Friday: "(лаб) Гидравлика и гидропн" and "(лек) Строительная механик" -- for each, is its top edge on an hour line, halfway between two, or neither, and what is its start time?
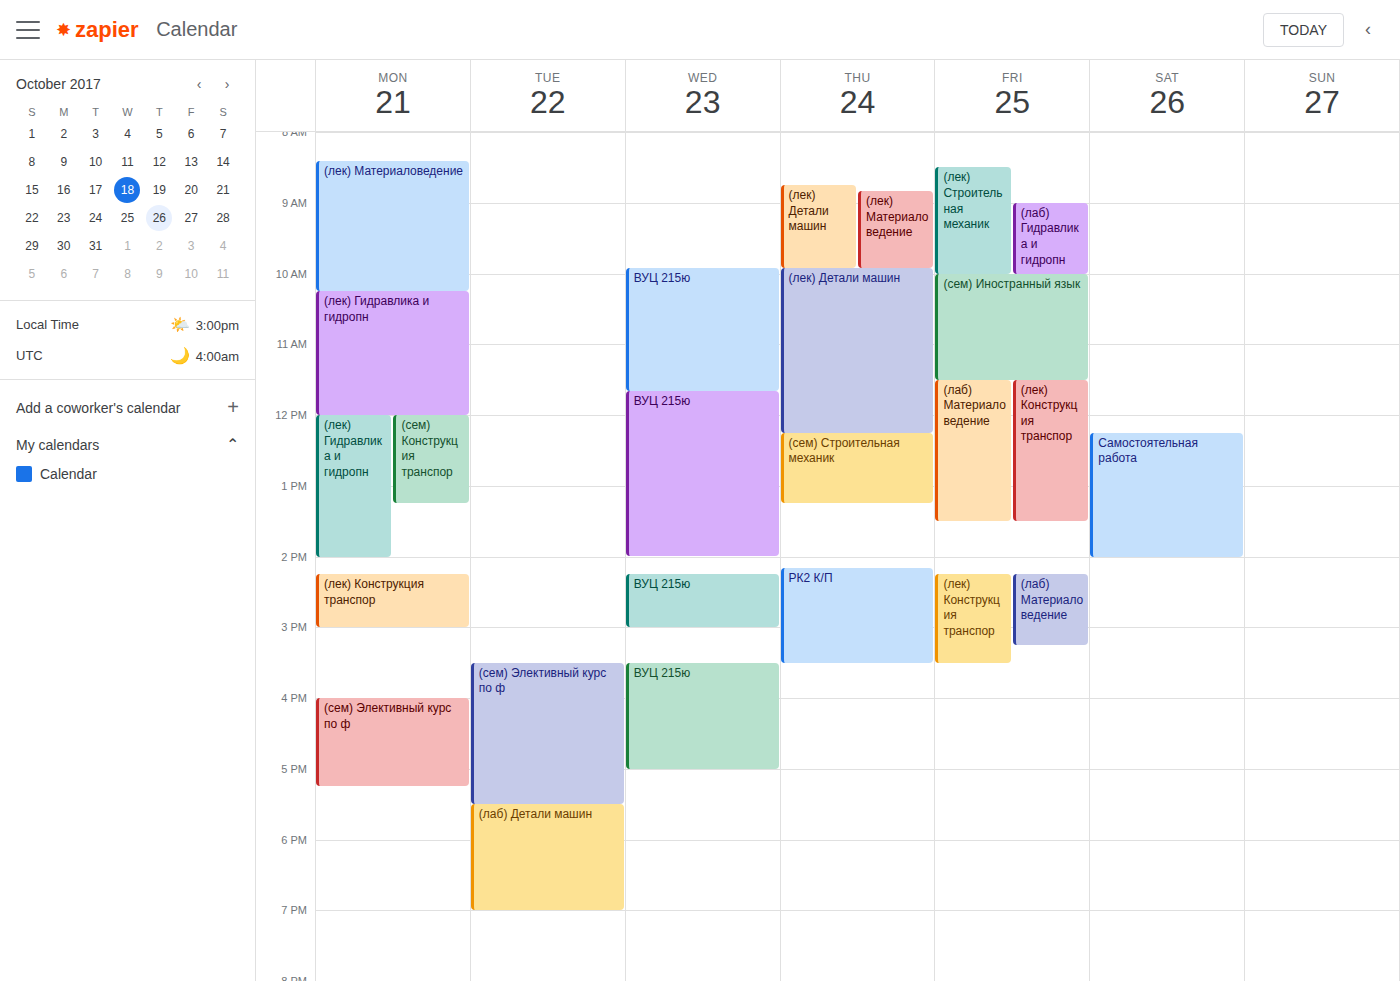
"(лаб) Гидравлика и гидропн": 9:00 AM, exactly on the 9 AM line. "(лек) Строительная механик": 8:30 AM, halfway between the 8 AM and 9 AM lines.